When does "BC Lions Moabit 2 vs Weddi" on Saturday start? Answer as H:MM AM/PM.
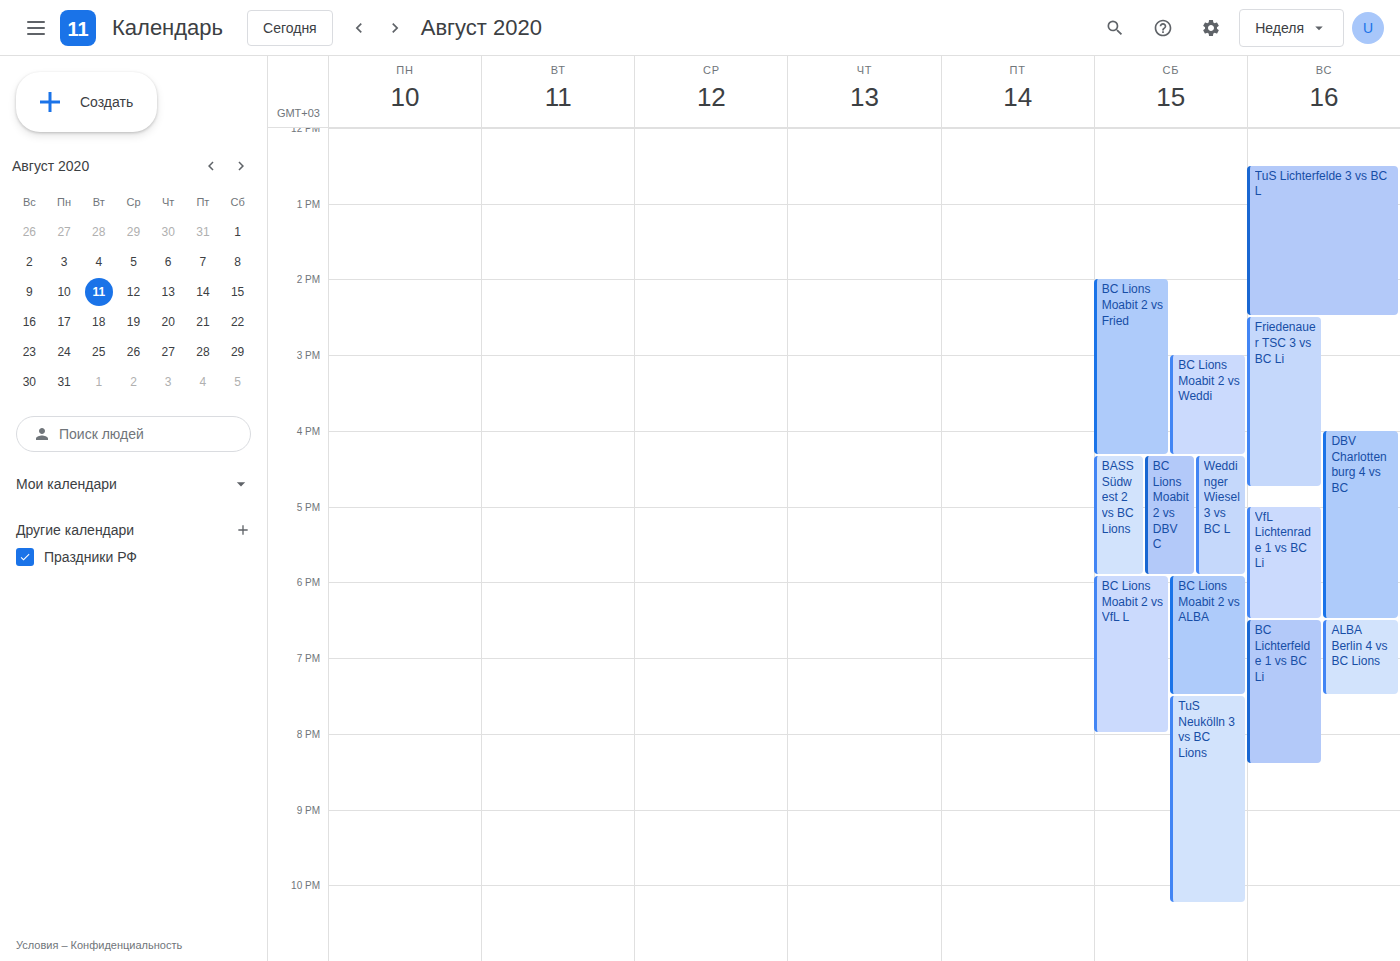
3:00 PM